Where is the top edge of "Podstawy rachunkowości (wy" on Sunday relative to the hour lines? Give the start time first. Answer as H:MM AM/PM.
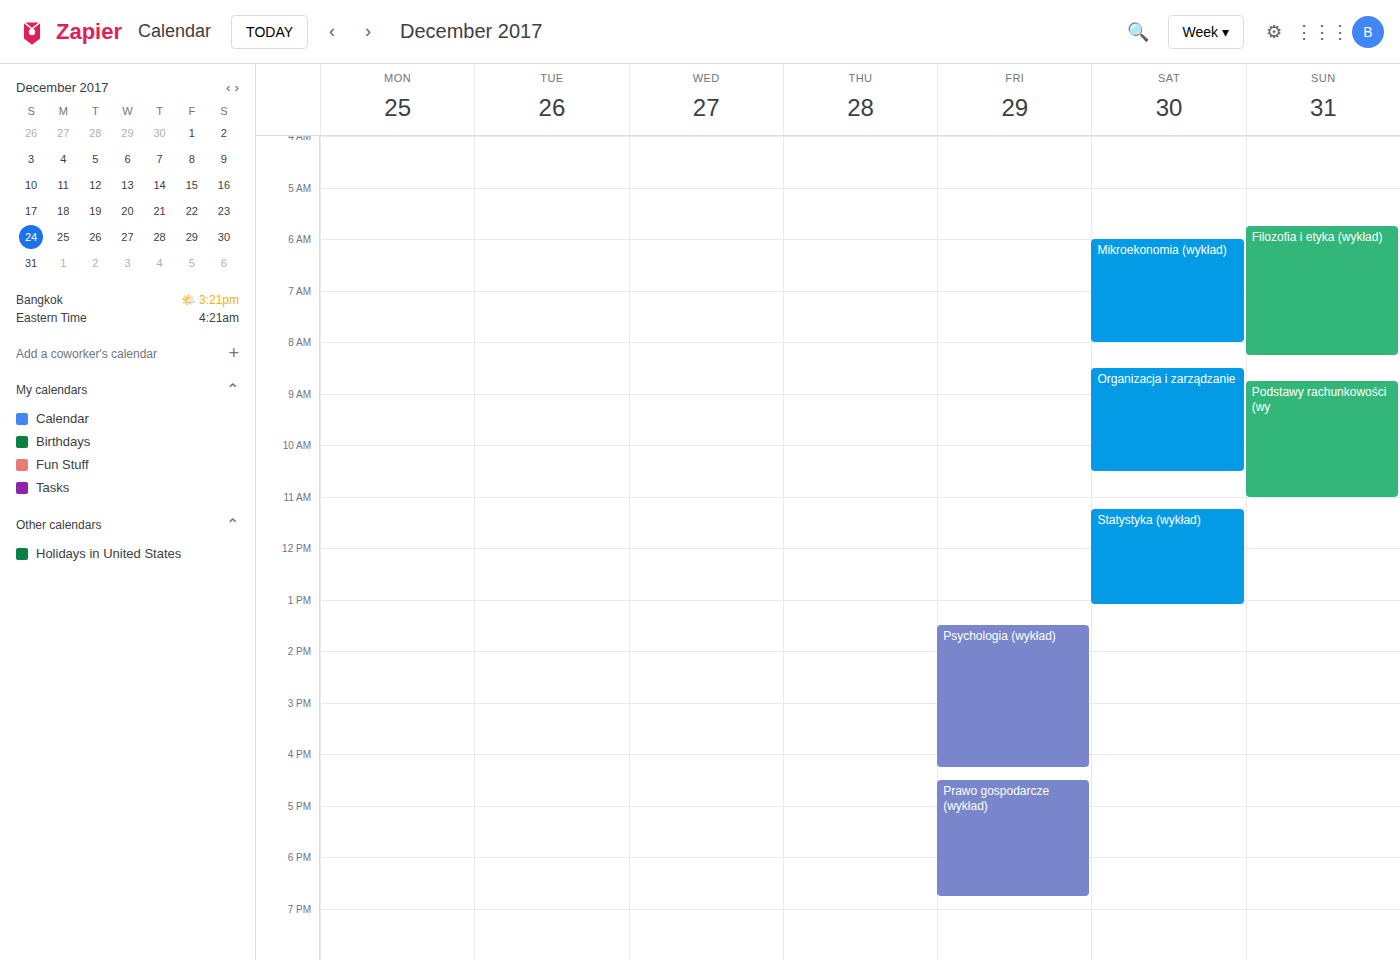
8:45 AM -- neither: three quarters of the way from the 8 AM line to the 9 AM line.